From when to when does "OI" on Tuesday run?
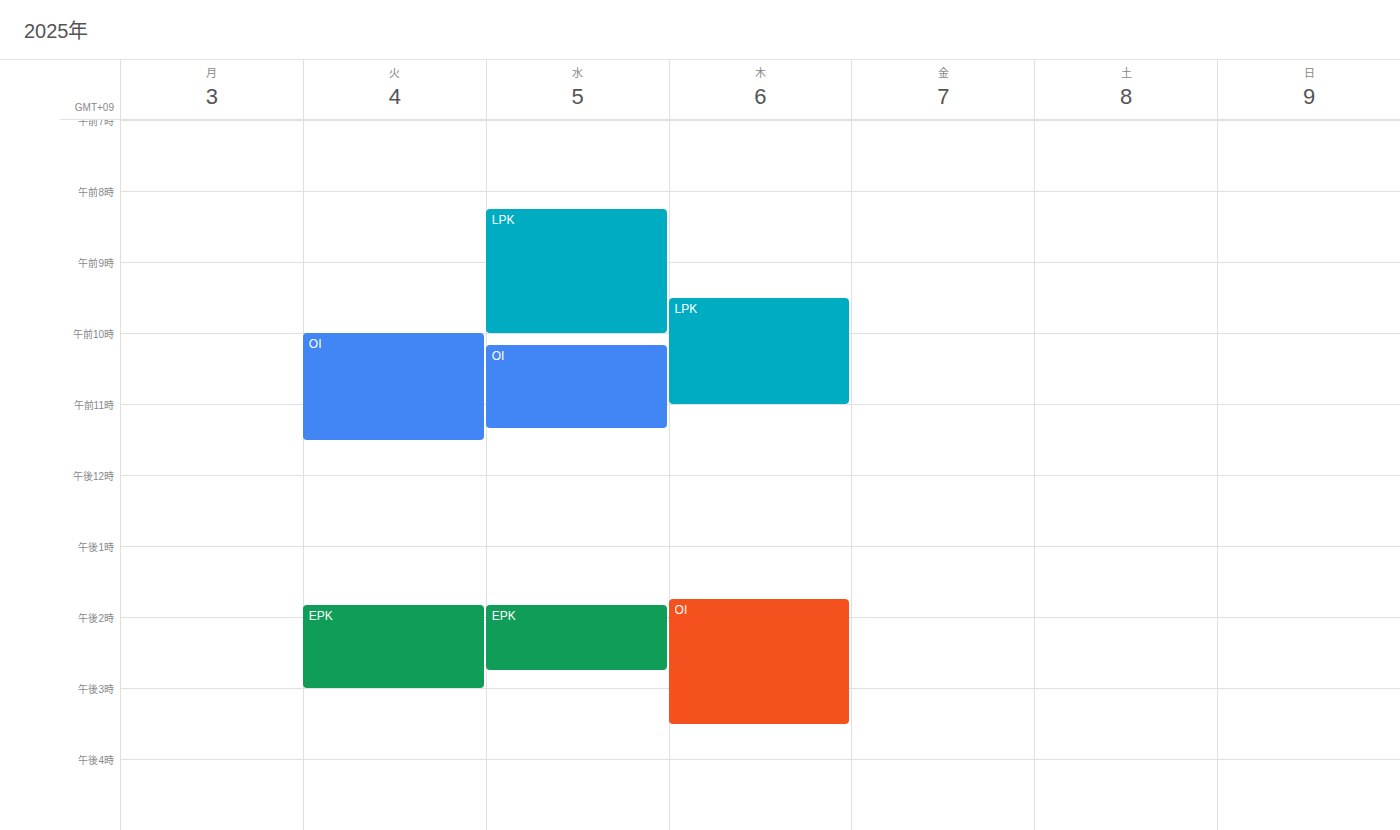
10:00 AM to 11:30 AM